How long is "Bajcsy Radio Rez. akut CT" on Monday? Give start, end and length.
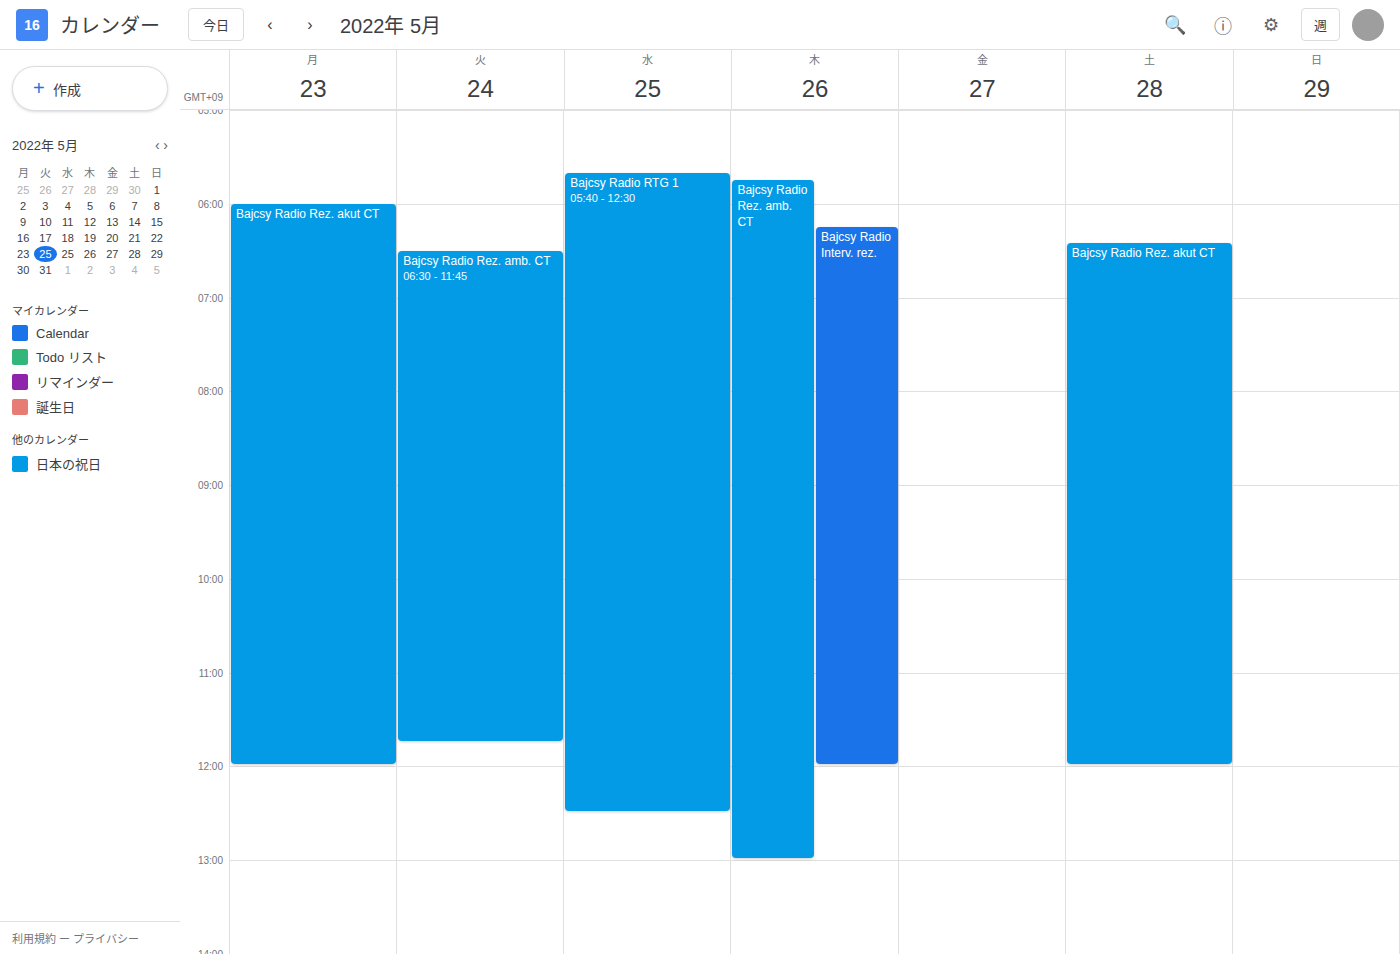
6:00 AM to 12:00 PM, 6 hours